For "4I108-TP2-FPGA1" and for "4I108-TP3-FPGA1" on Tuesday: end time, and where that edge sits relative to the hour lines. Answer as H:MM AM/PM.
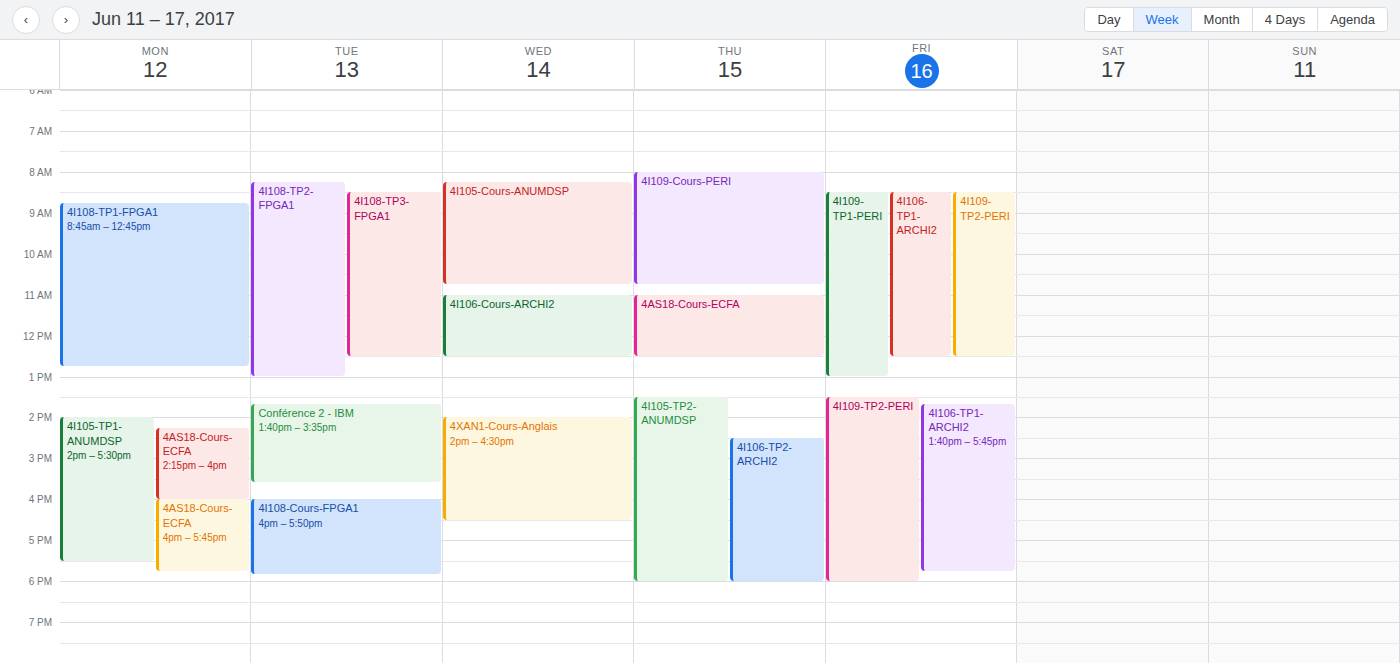
"4I108-TP2-FPGA1": 1:00 PM, exactly on the 1 PM line. "4I108-TP3-FPGA1": 12:30 PM, halfway between the 12 PM and 1 PM lines.